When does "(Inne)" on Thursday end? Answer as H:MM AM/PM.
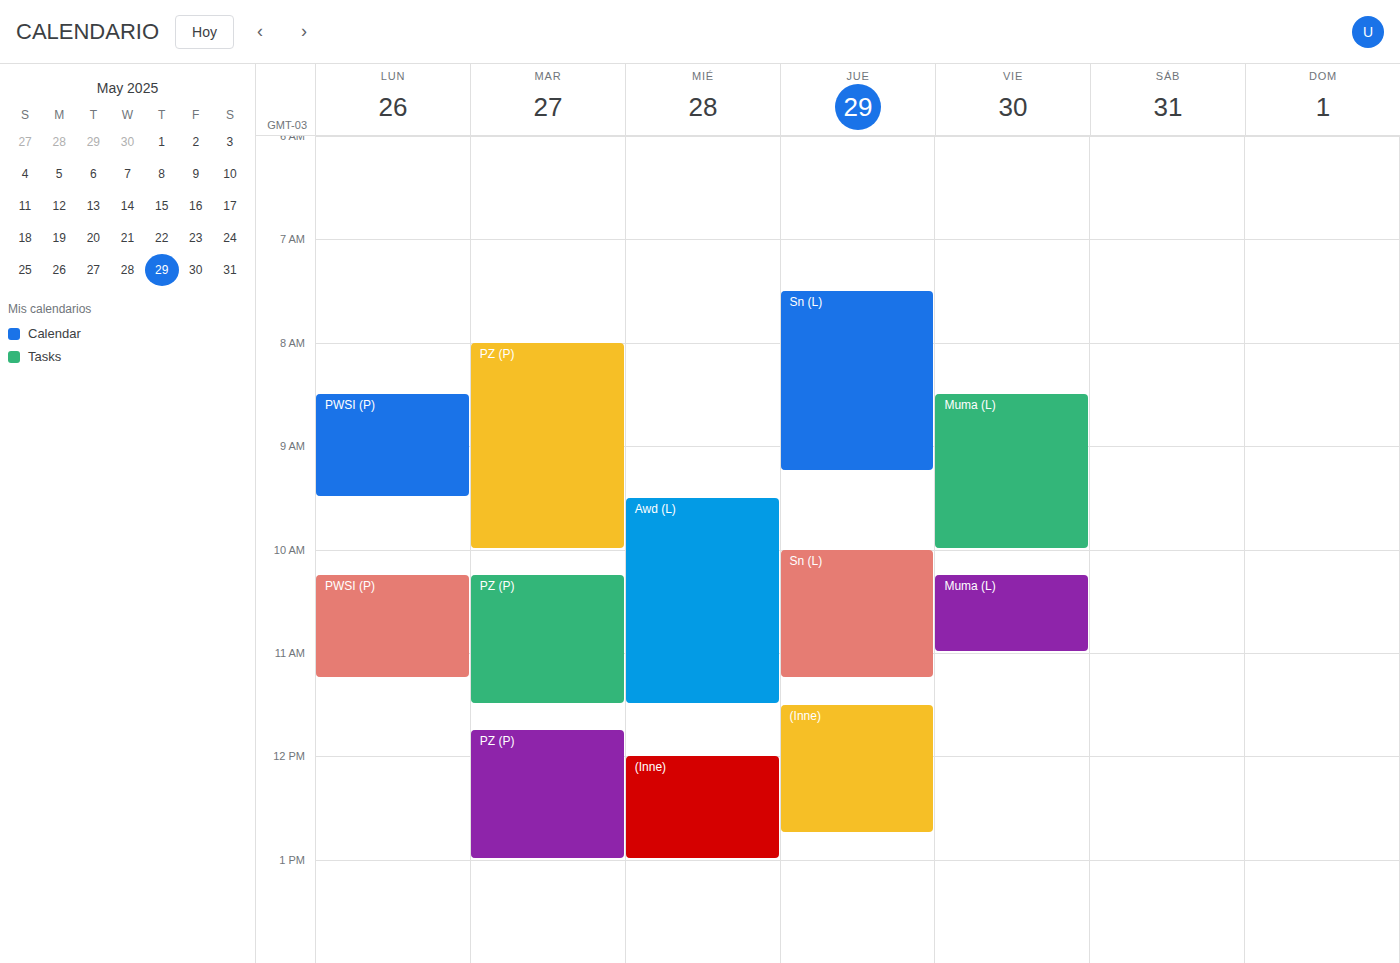
12:45 PM